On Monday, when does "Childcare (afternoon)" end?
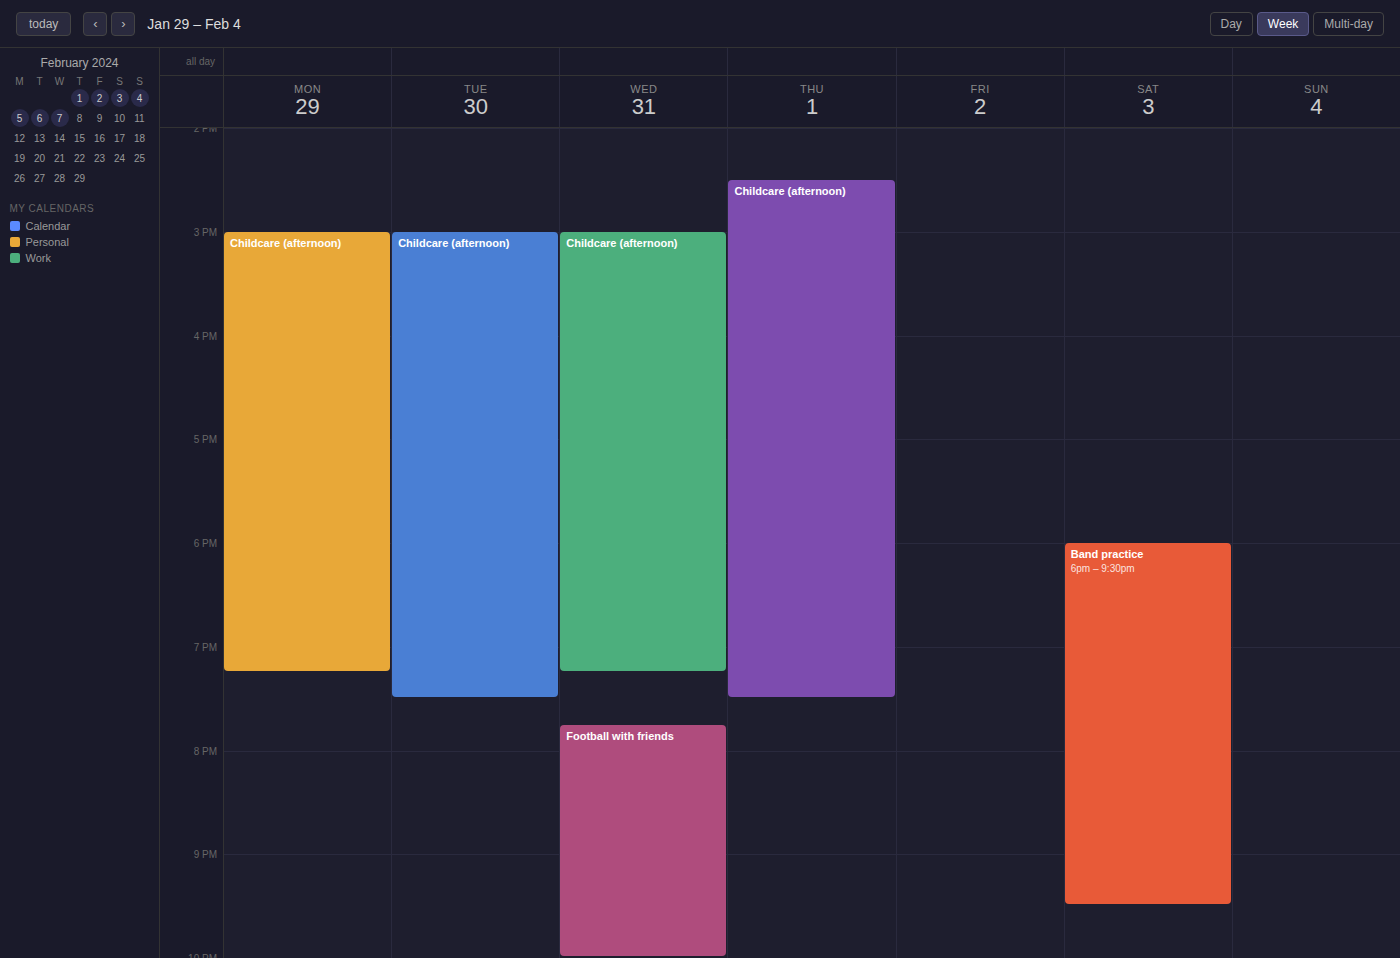
7:15 PM